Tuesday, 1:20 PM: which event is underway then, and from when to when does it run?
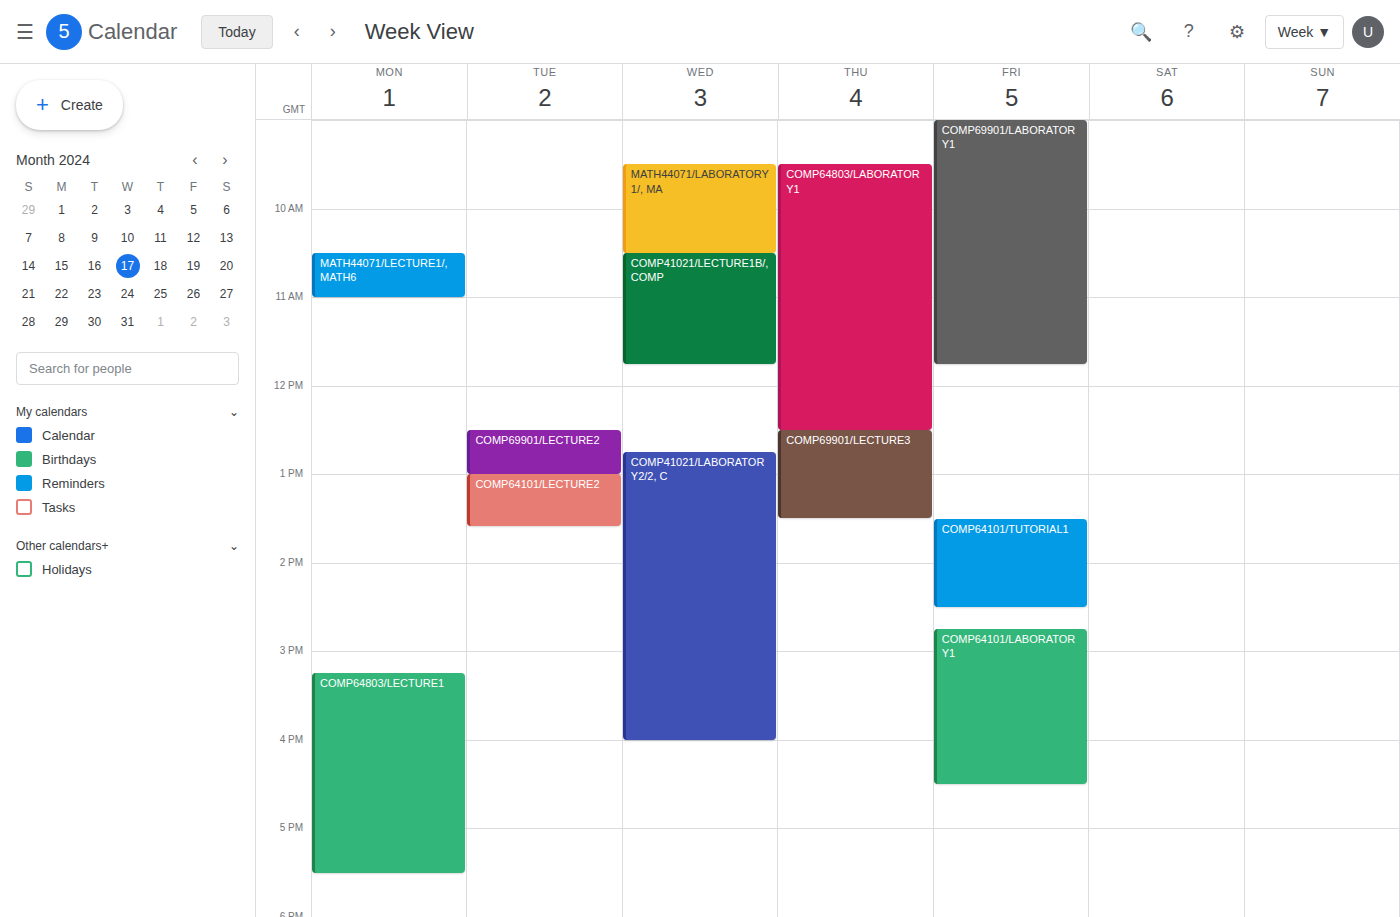
"COMP64101/LECTURE2", 1:00 PM to 1:35 PM